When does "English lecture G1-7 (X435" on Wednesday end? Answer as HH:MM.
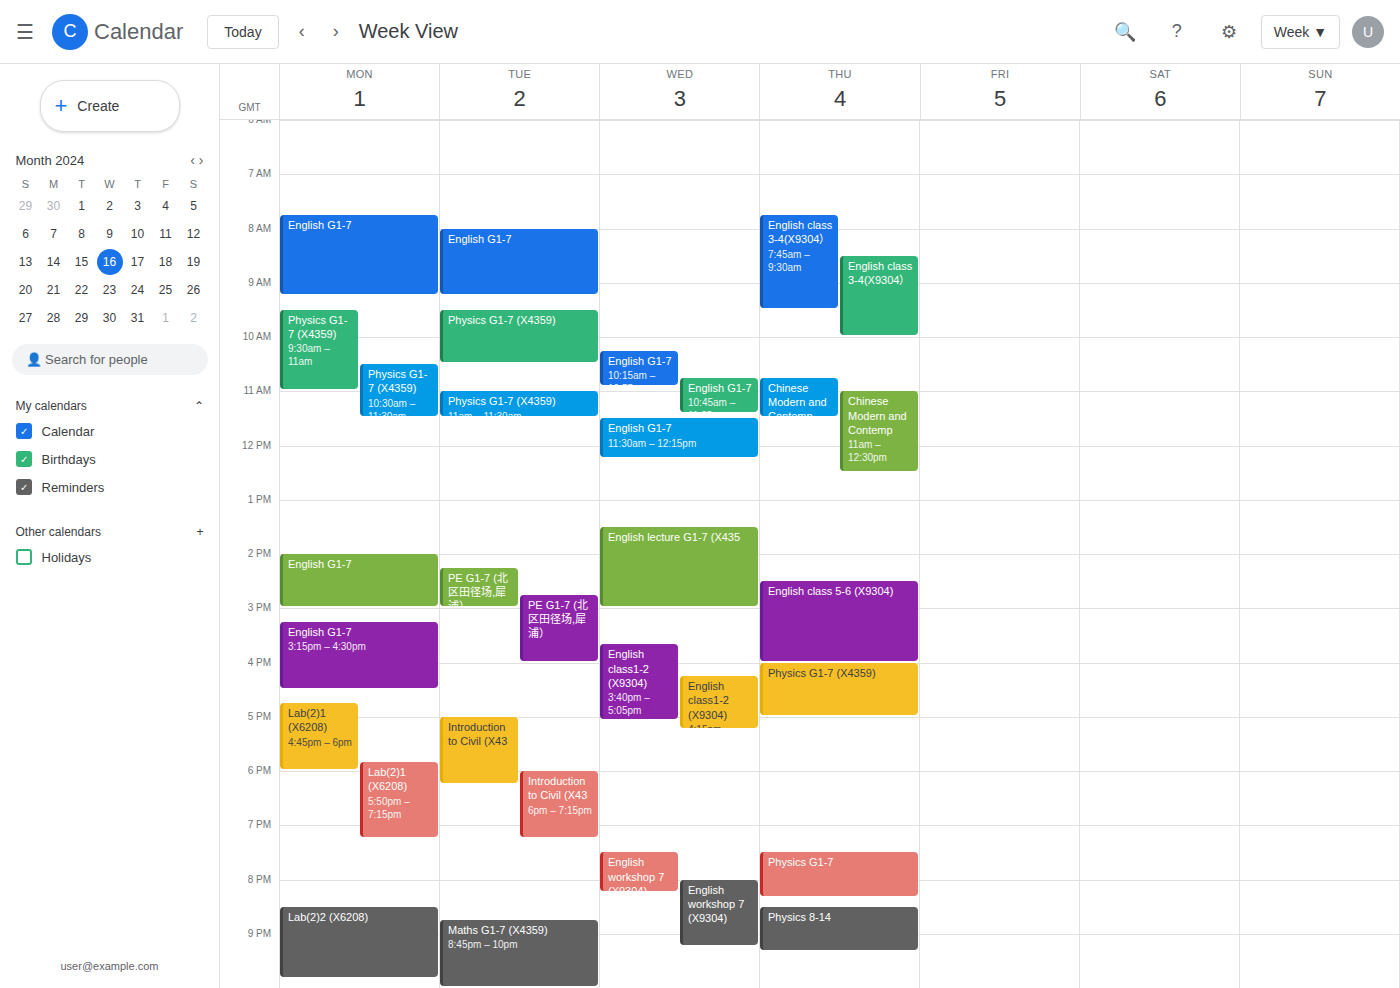
15:00